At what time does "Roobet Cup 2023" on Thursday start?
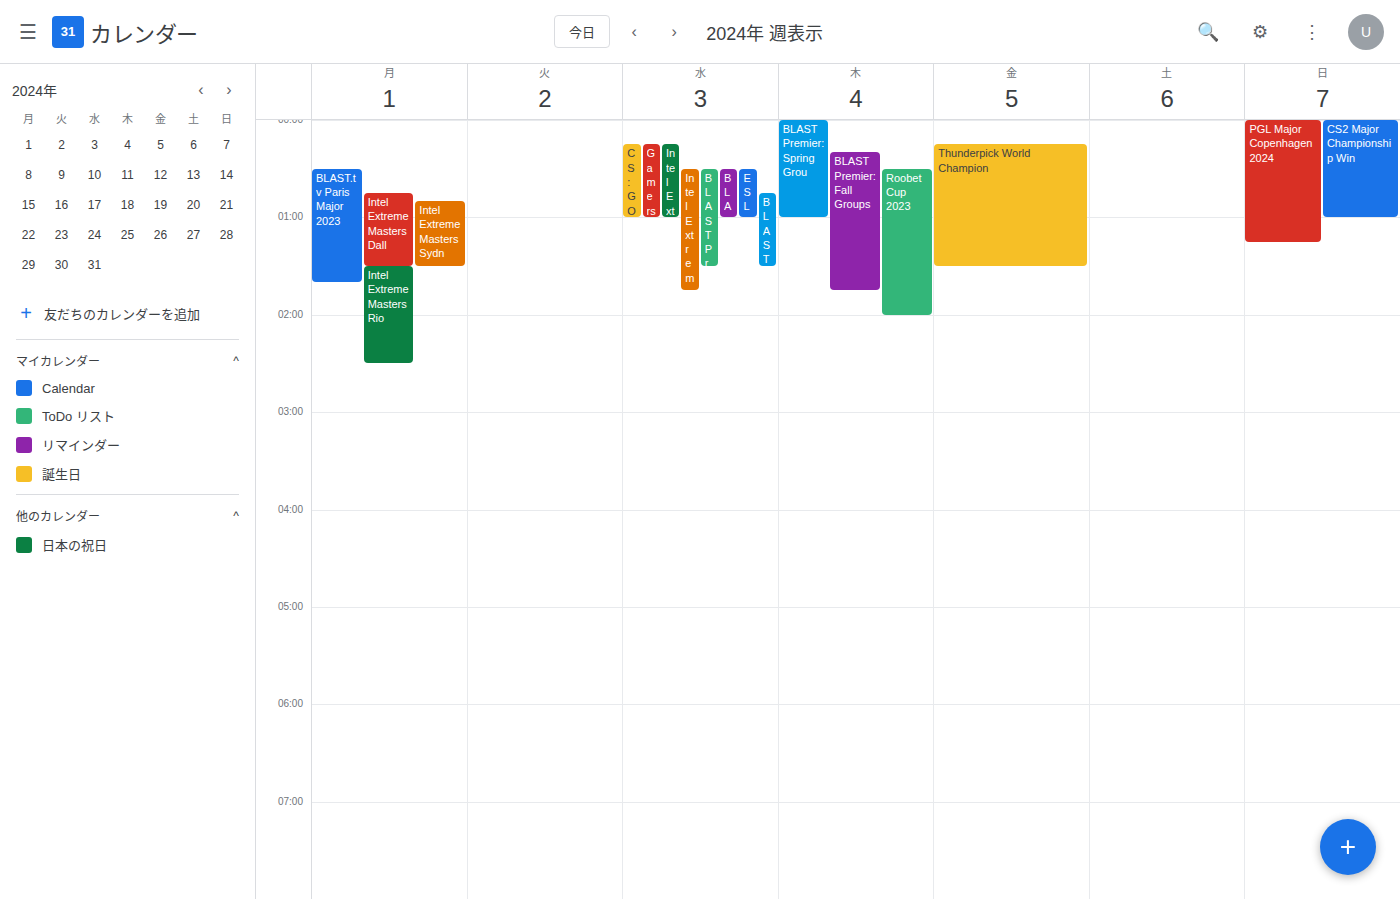
00:30